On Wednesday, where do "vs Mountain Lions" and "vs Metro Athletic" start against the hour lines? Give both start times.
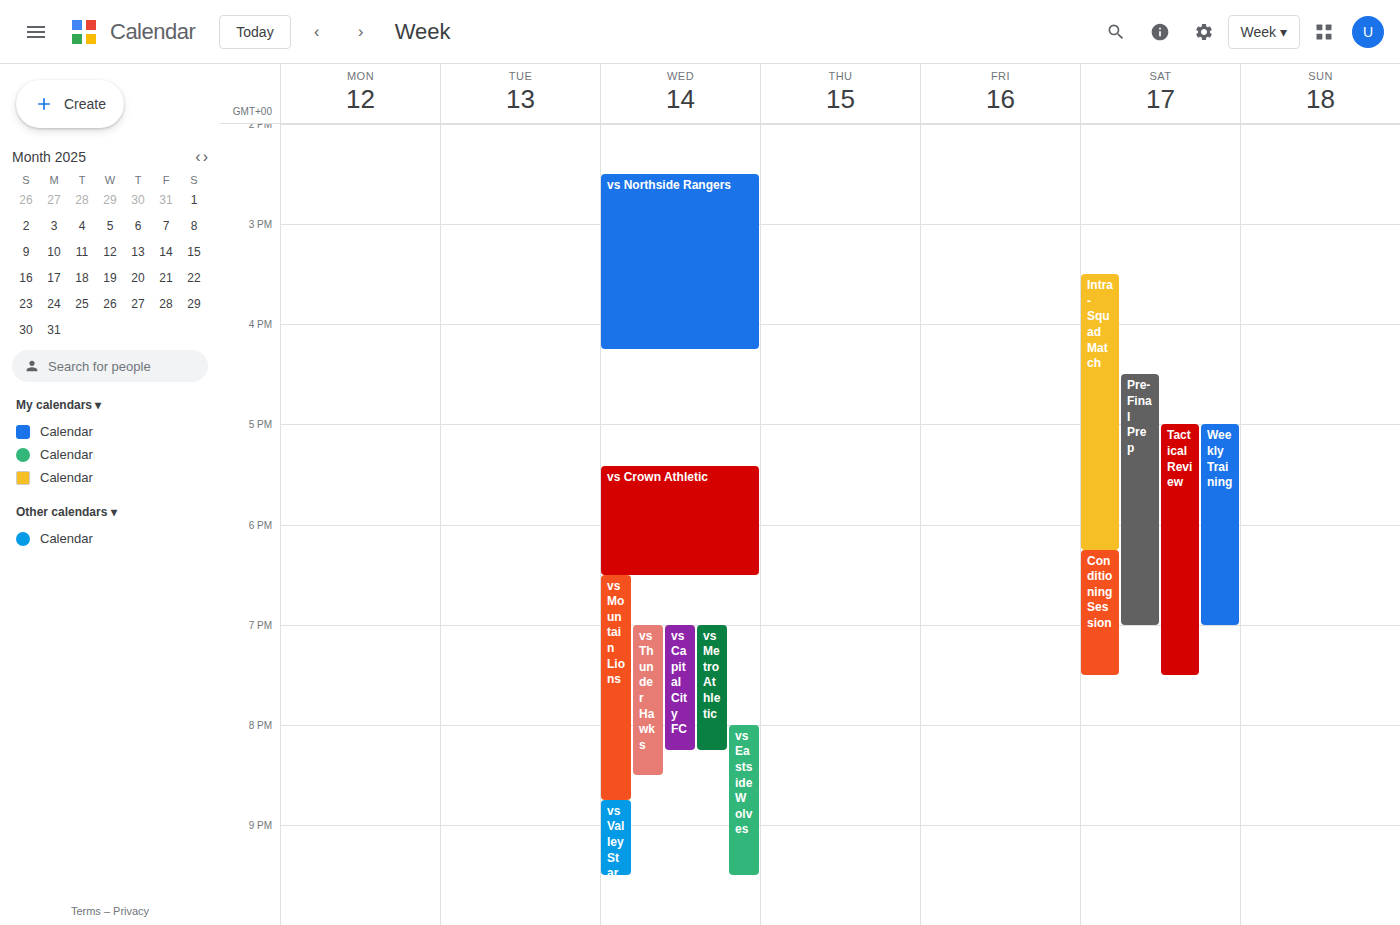
"vs Mountain Lions": 6:30 PM, halfway between the 6 PM and 7 PM lines. "vs Metro Athletic": 7:00 PM, exactly on the 7 PM line.